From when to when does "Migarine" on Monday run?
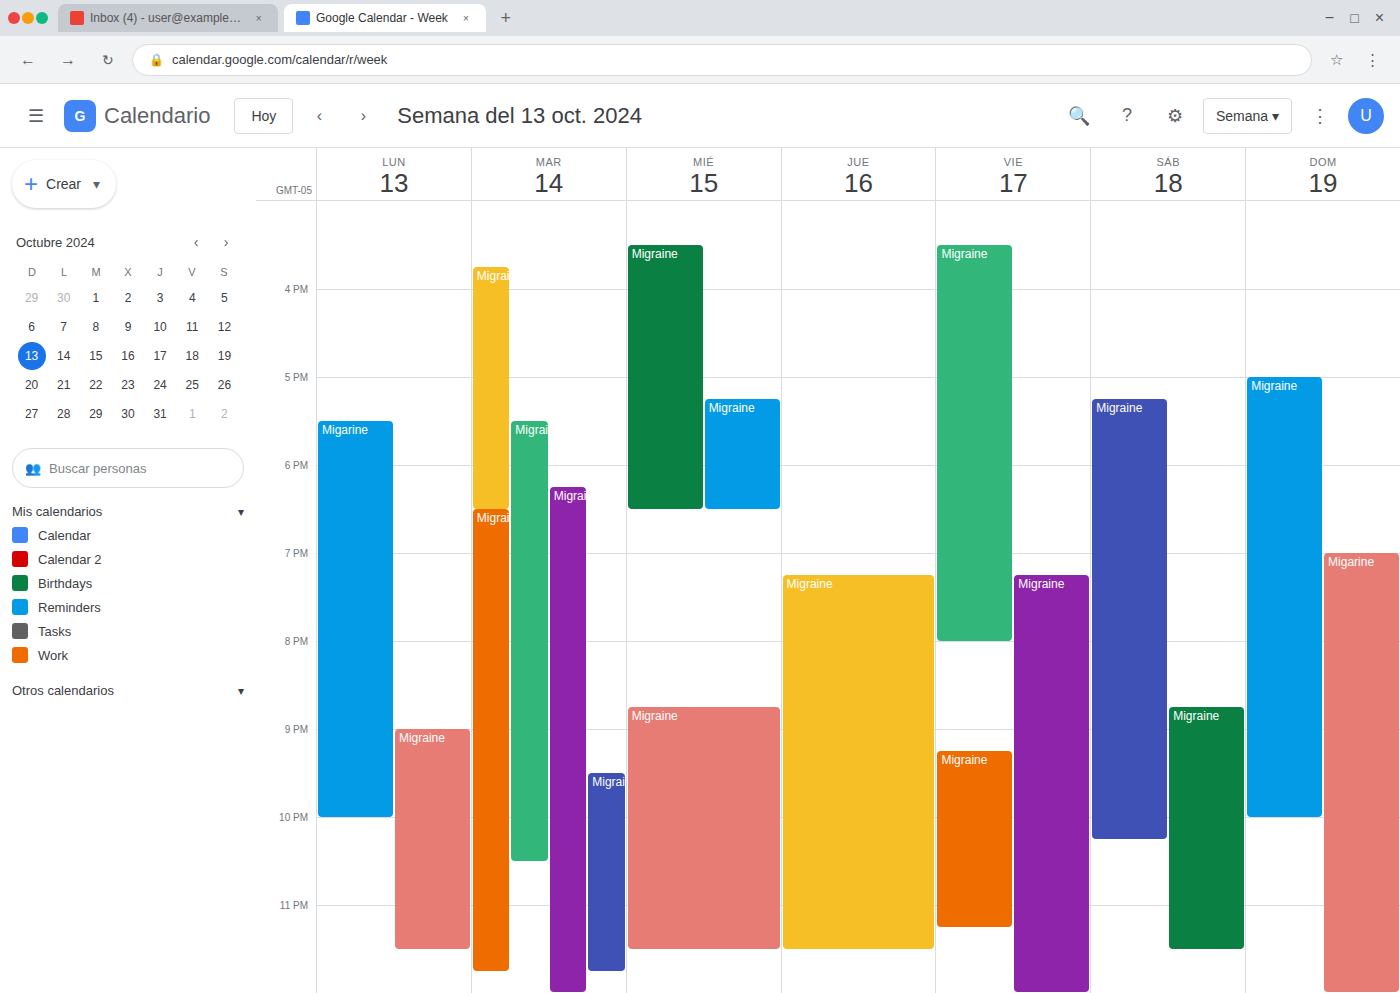
5:30 PM to 10:00 PM